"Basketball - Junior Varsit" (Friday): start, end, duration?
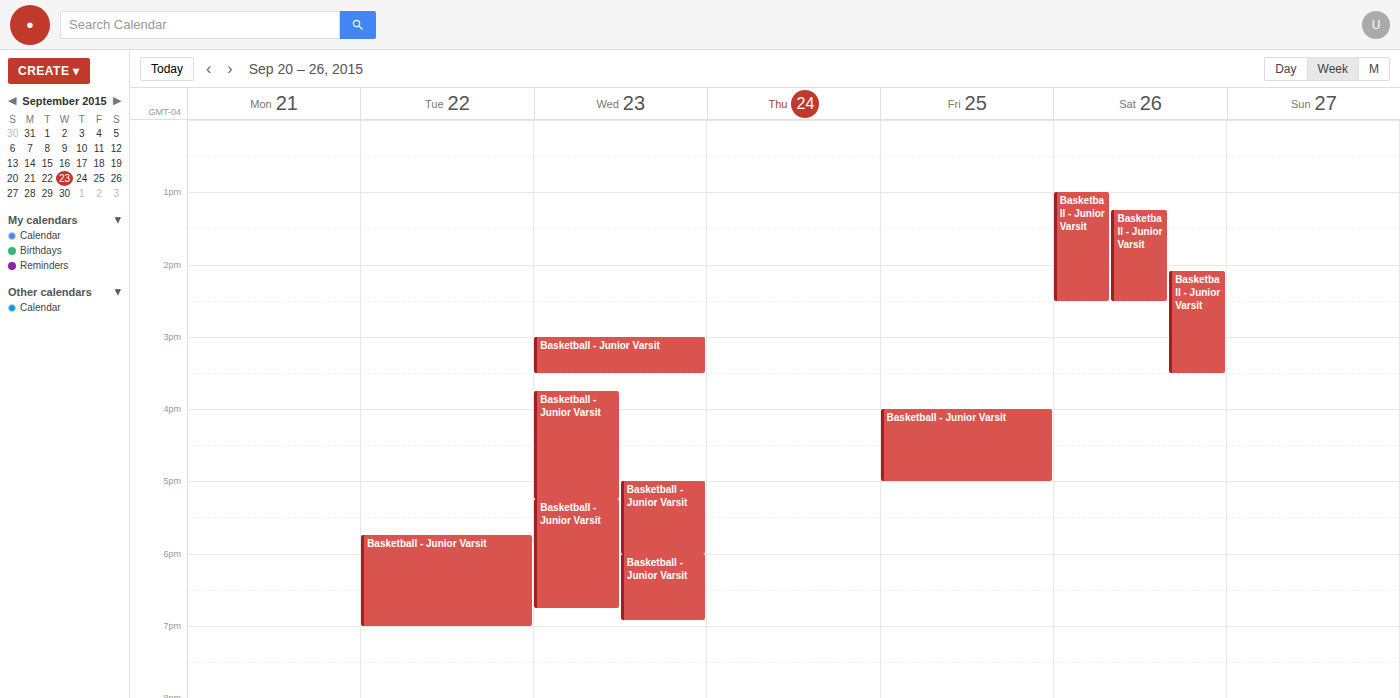
4:00 PM to 5:00 PM, 1 hour